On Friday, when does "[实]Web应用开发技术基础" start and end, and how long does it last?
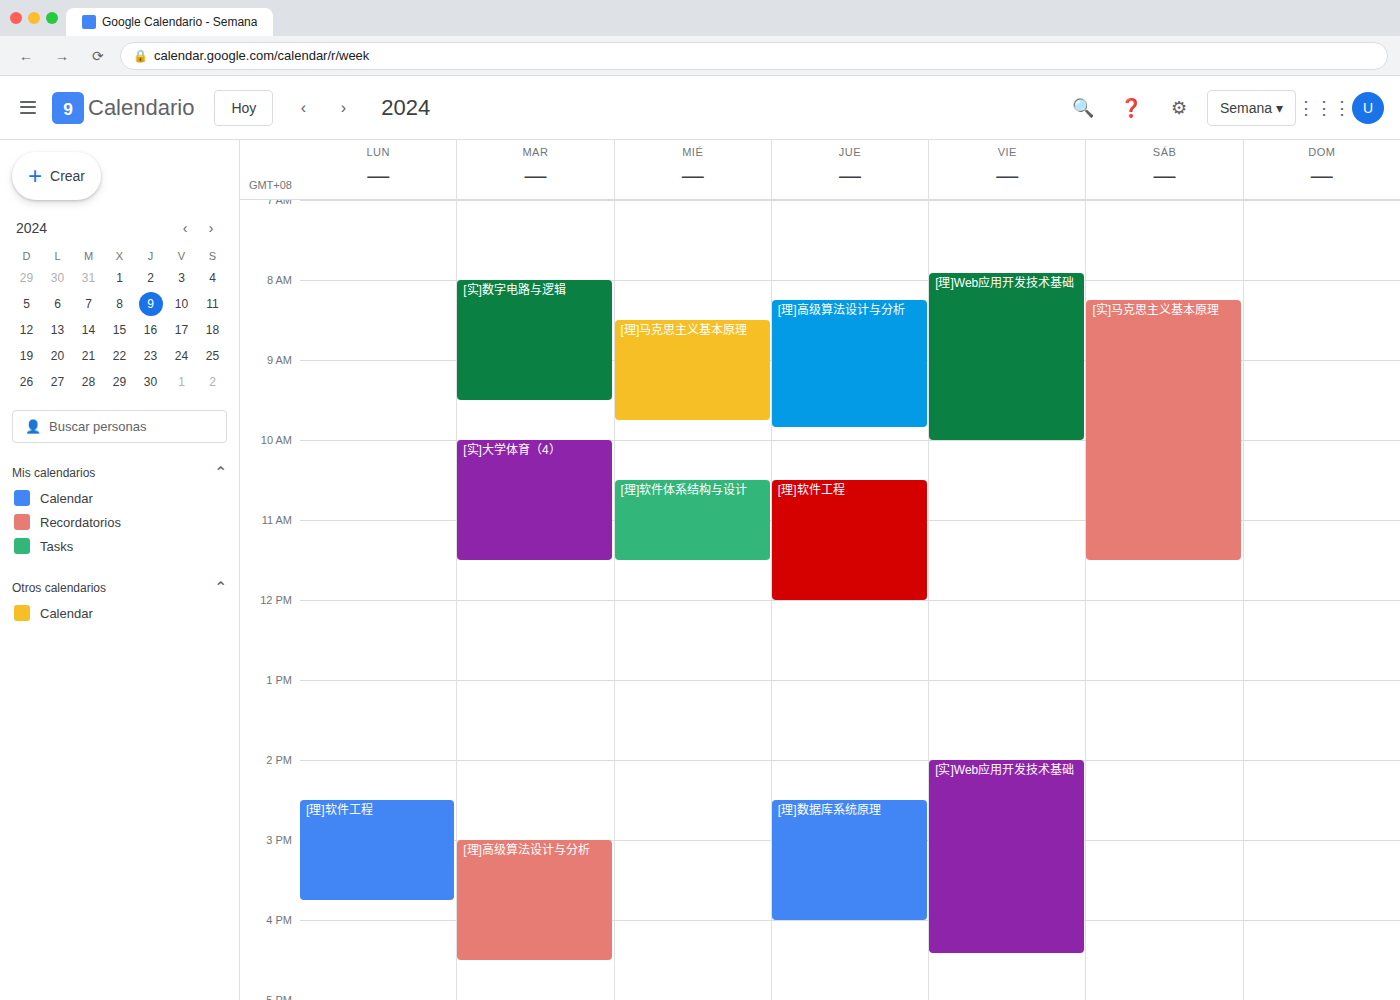
14:00 to 16:25, 2 hours 25 minutes